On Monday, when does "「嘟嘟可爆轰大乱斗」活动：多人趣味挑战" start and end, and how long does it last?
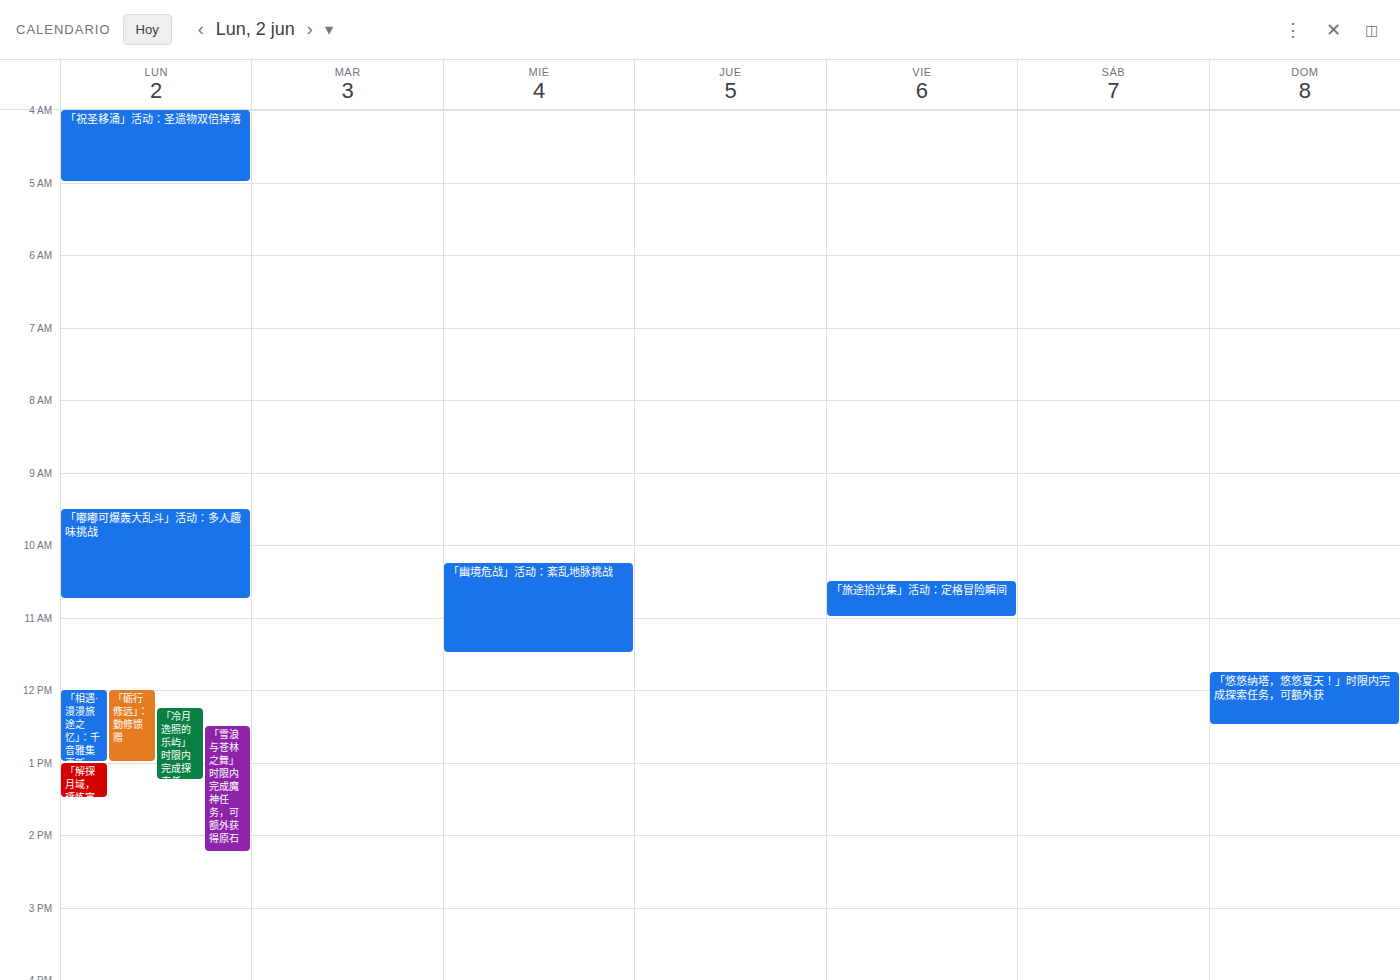
9:30 AM to 10:45 AM, 1 hour 15 minutes